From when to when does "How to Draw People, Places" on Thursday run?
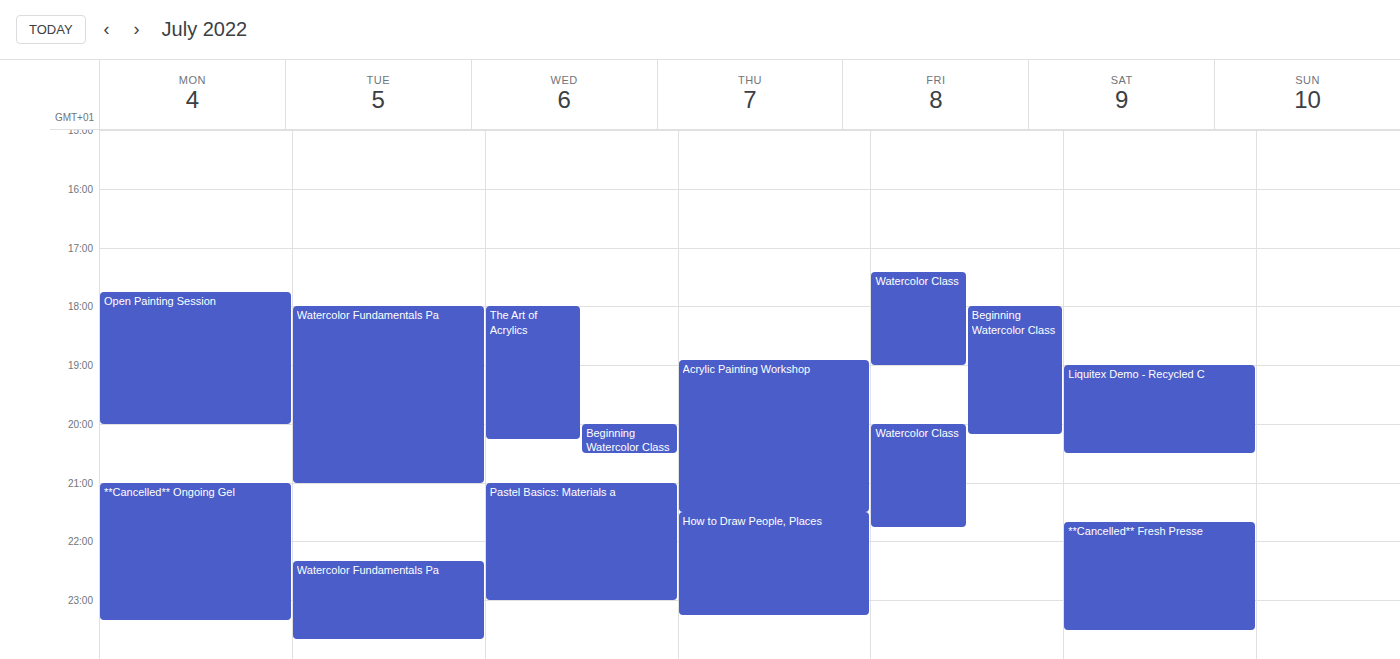
9:30 PM to 11:15 PM